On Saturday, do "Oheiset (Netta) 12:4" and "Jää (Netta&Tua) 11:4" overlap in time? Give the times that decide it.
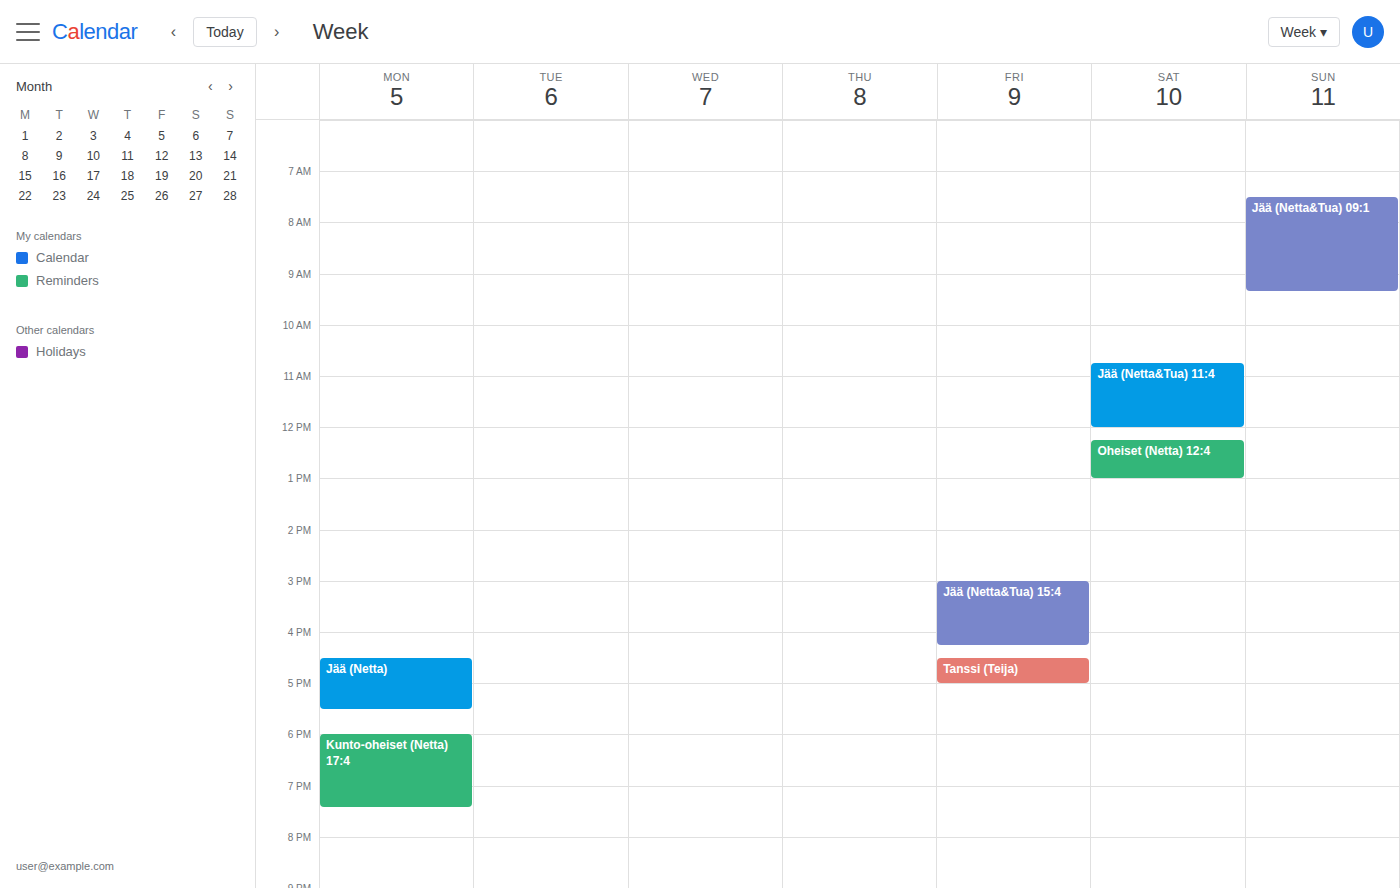
"Jää (Netta&Tua) 11:4" ends at 12:00 PM and "Oheiset (Netta) 12:4" starts at 12:15 PM -- no overlap.